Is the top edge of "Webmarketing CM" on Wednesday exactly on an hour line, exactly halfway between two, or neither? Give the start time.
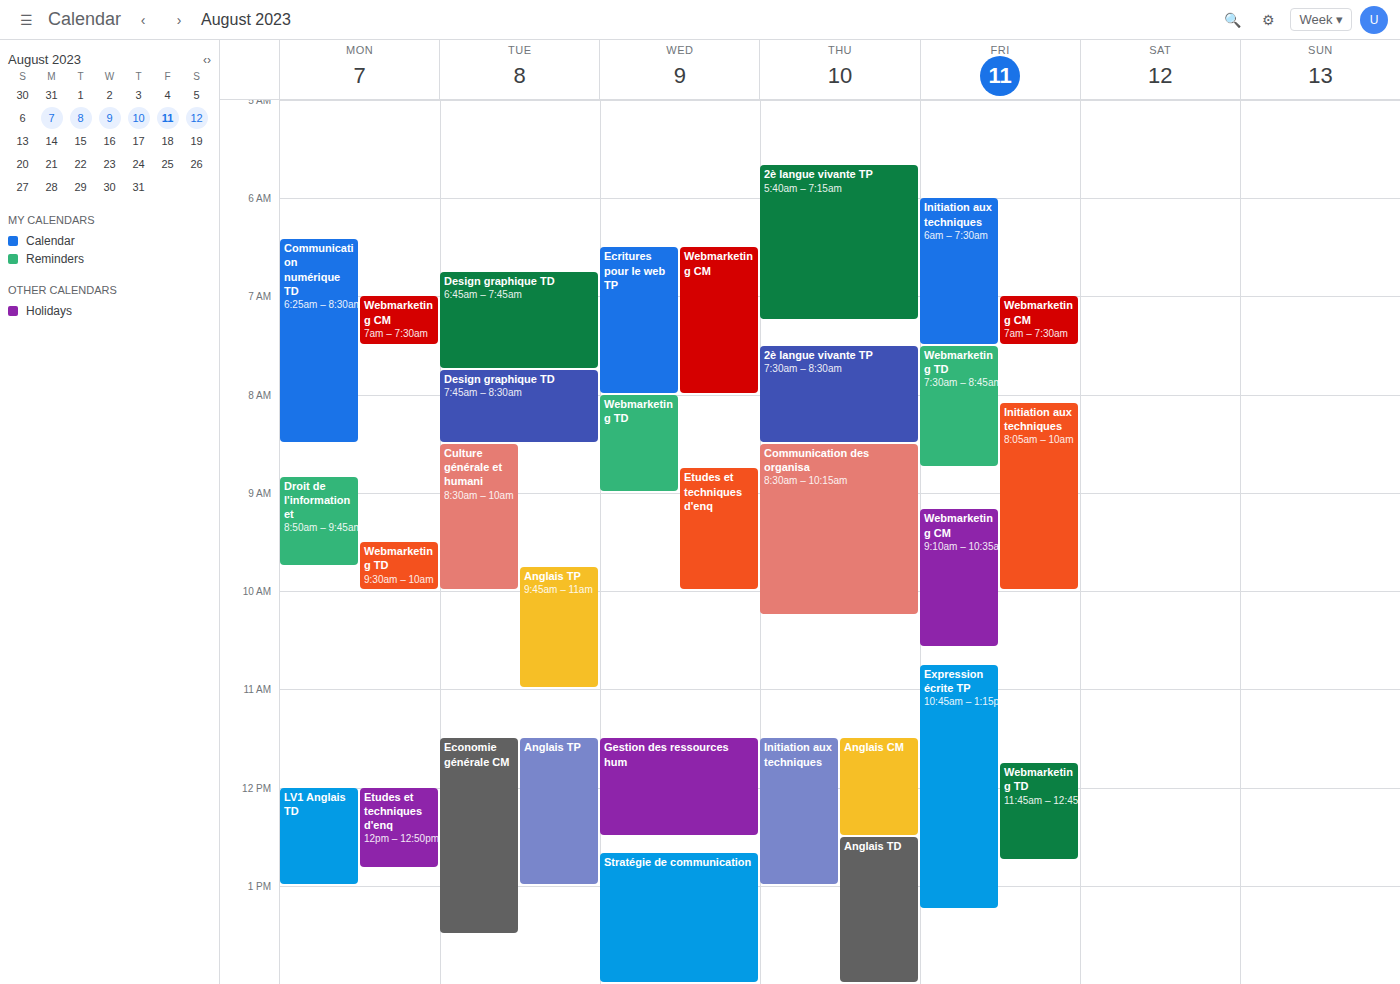
6:30 AM -- halfway between the 6 AM and 7 AM lines.